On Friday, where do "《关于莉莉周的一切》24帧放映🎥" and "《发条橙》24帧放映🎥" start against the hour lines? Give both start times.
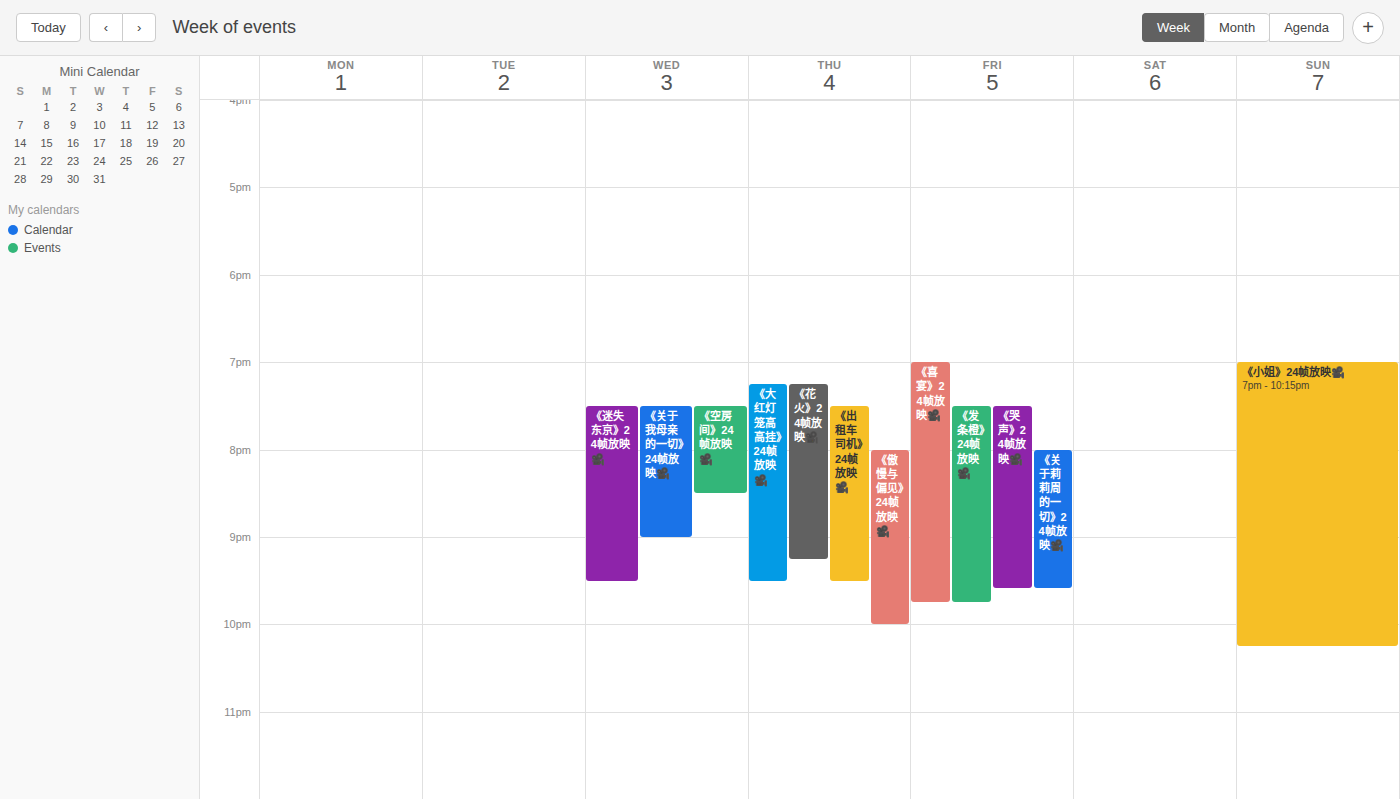
"《关于莉莉周的一切》24帧放映🎥": 8:00 PM, exactly on the 8 PM line. "《发条橙》24帧放映🎥": 7:30 PM, halfway between the 7 PM and 8 PM lines.